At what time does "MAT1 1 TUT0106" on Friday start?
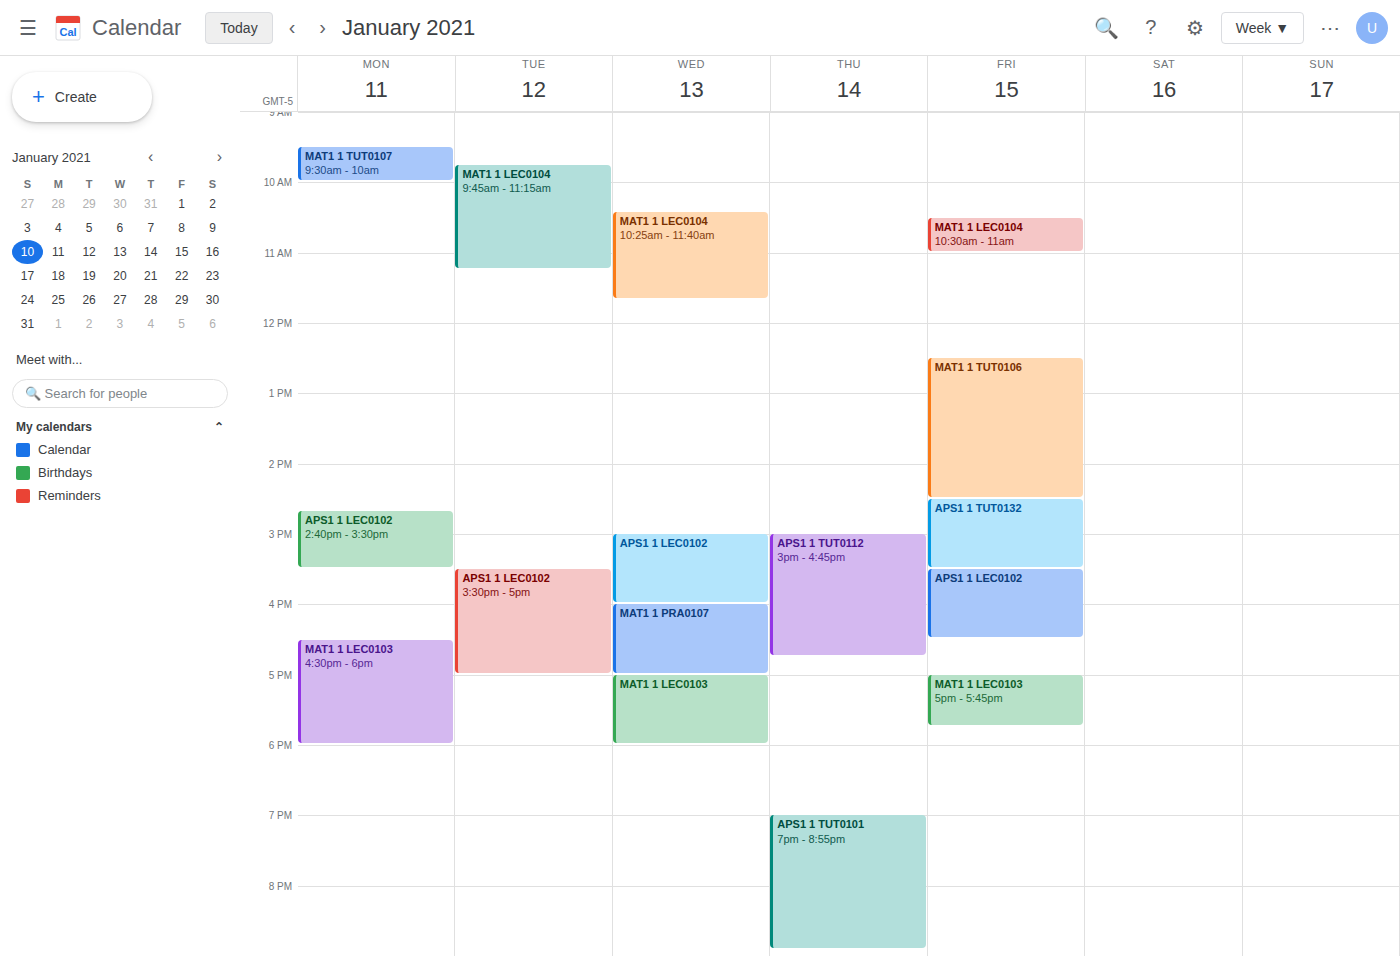
12:30 PM